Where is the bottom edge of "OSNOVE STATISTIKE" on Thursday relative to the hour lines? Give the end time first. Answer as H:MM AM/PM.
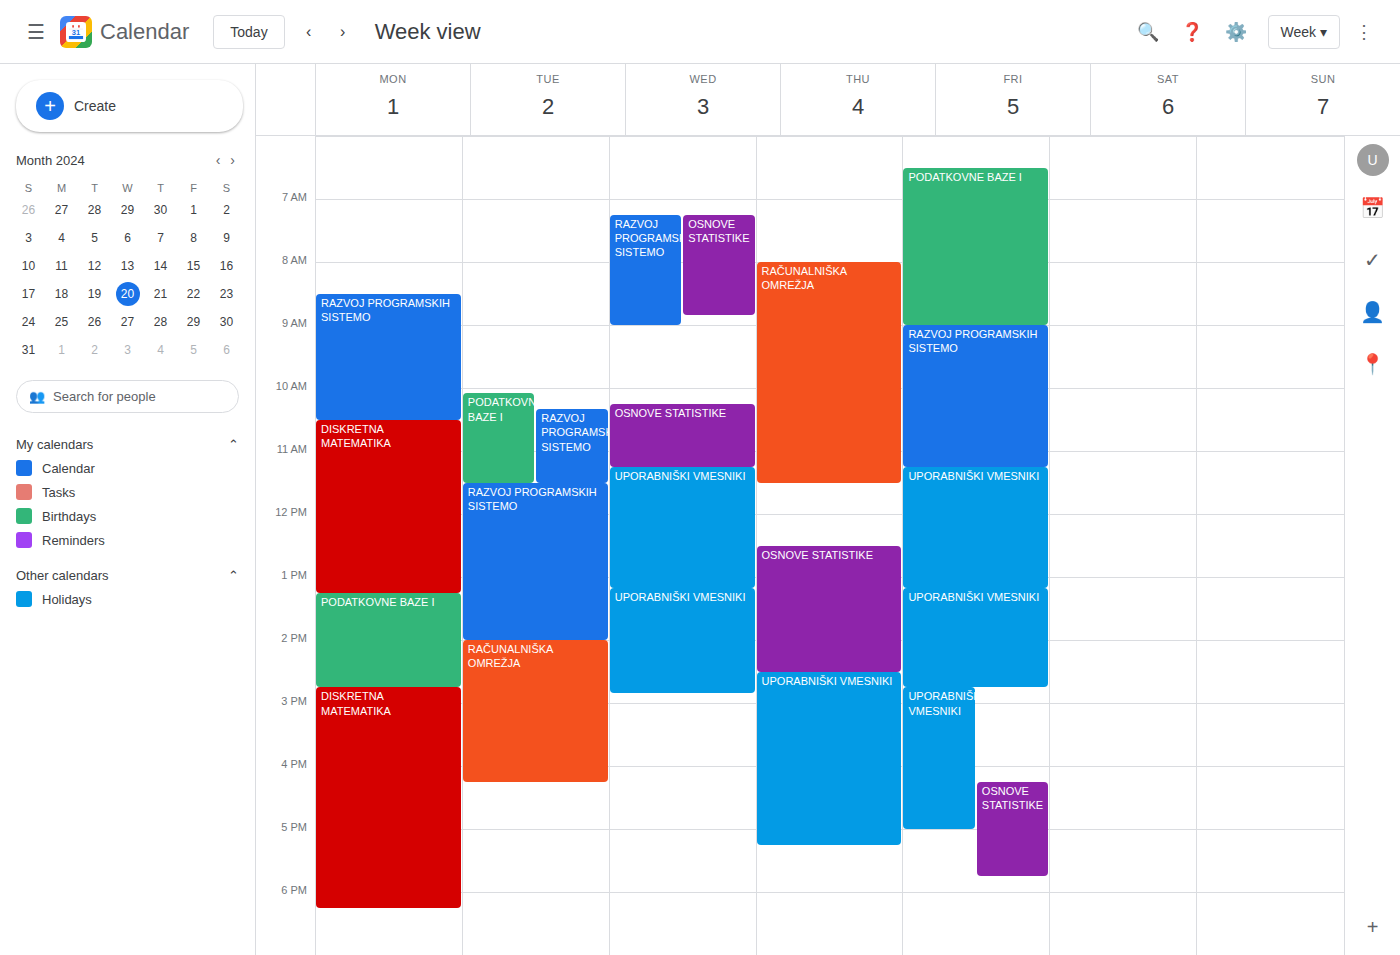
2:30 PM -- halfway between the 2 PM and 3 PM lines.